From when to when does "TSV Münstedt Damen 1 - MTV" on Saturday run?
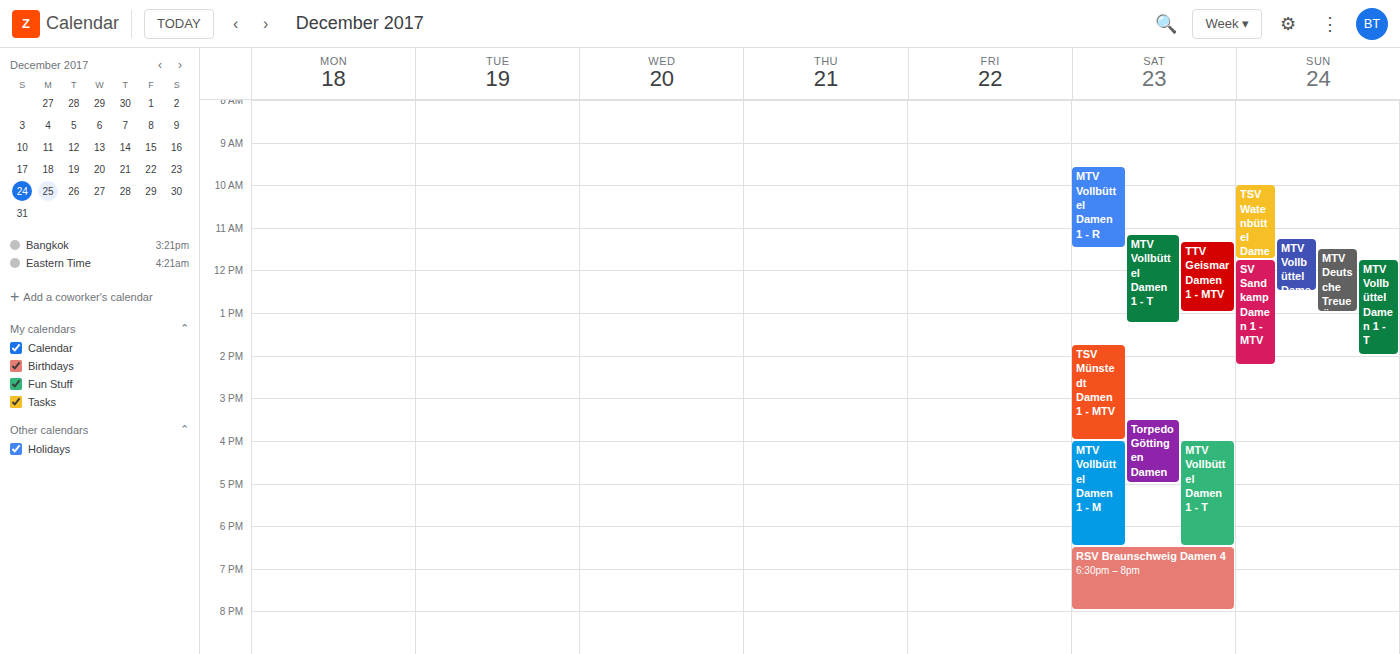
13:45 to 16:00